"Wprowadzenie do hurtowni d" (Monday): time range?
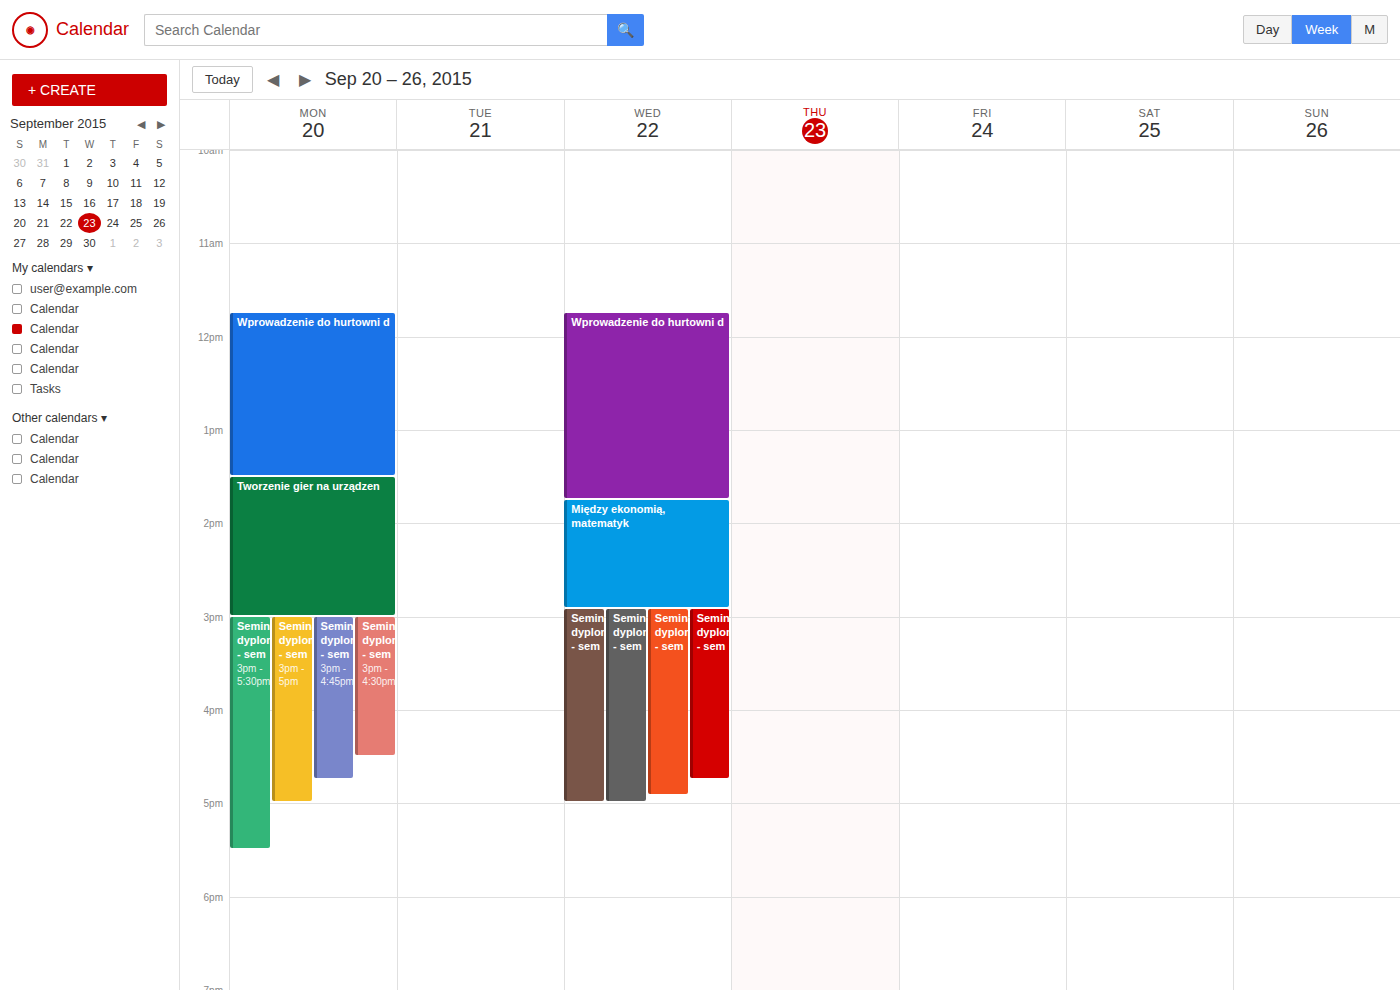
11:45 AM to 1:30 PM